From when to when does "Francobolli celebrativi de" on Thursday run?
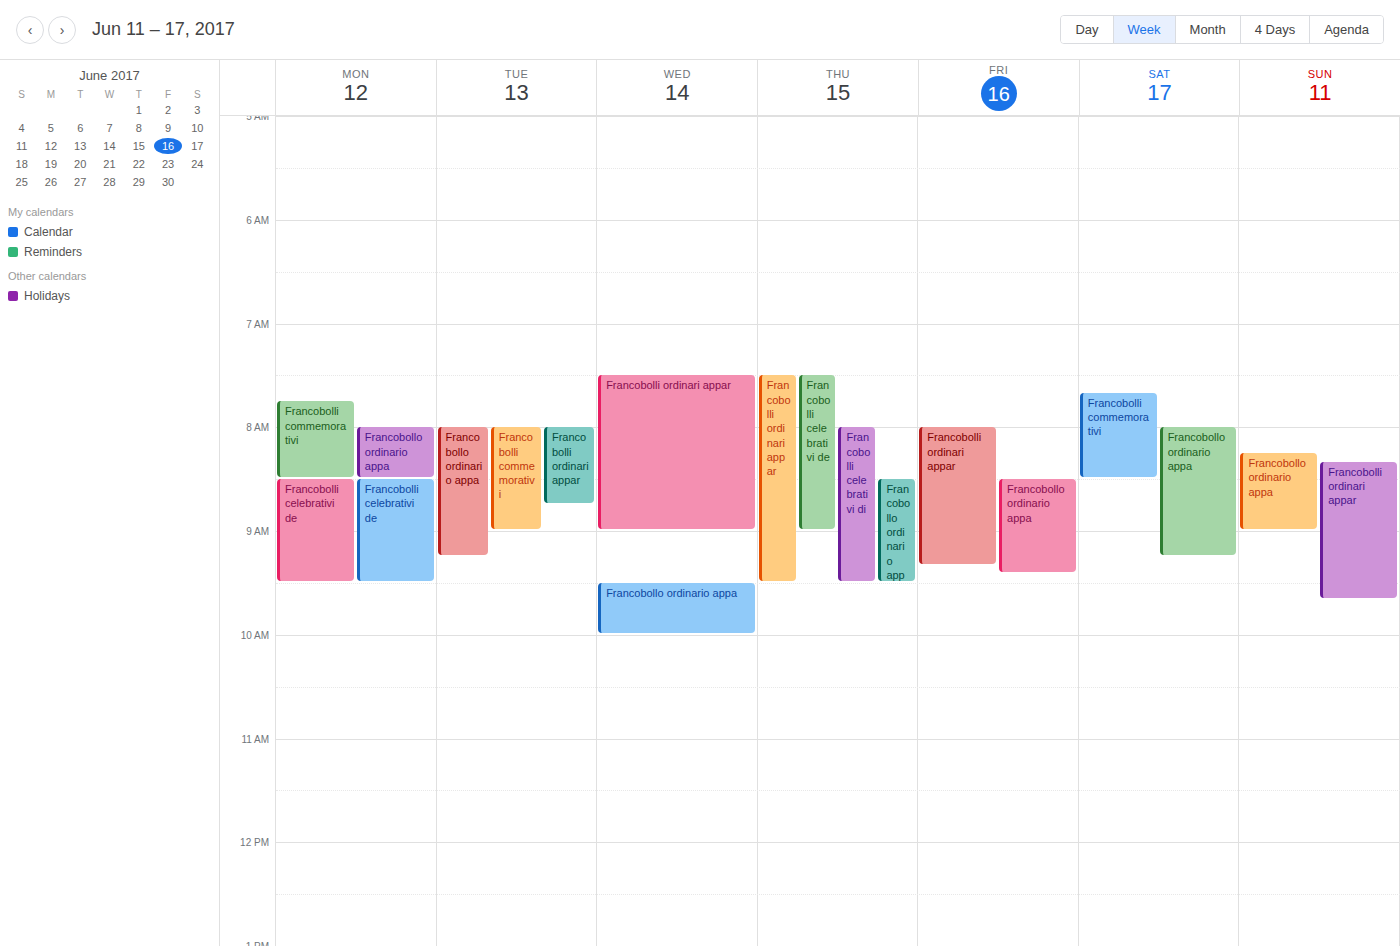
7:30 AM to 9:00 AM